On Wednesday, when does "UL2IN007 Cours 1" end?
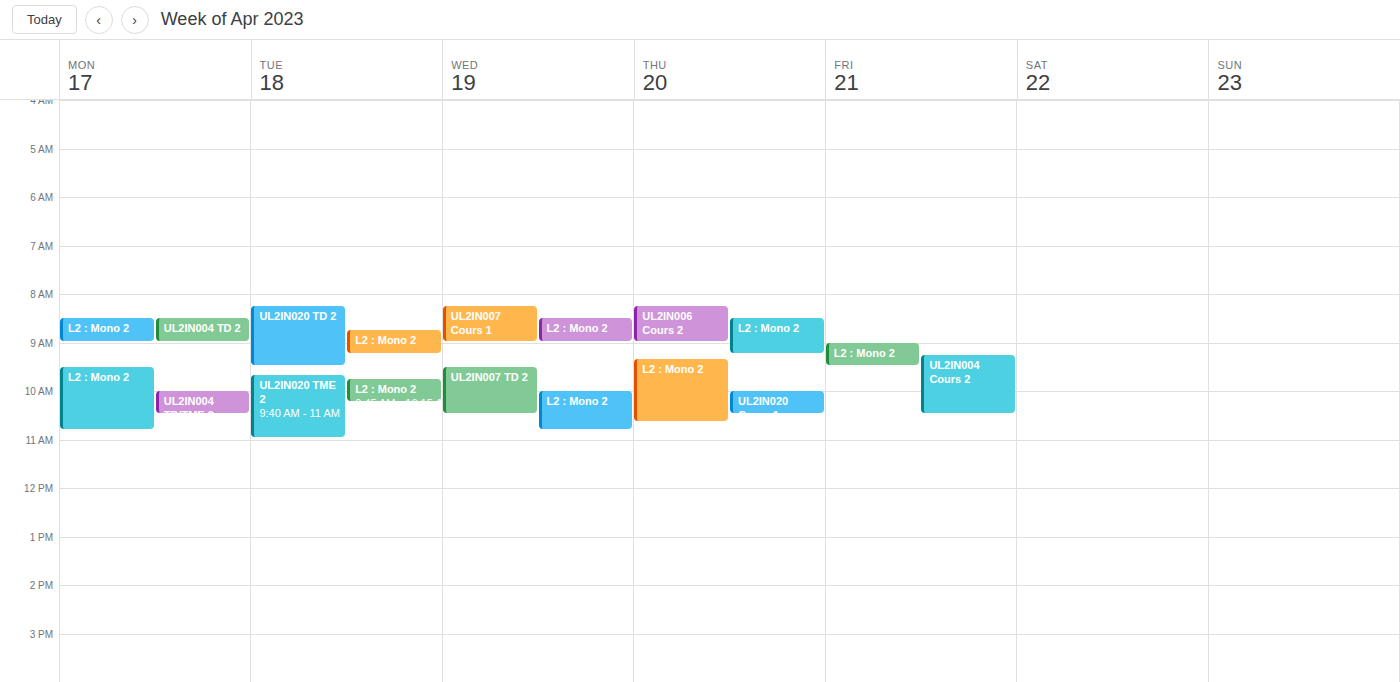
9:00 AM